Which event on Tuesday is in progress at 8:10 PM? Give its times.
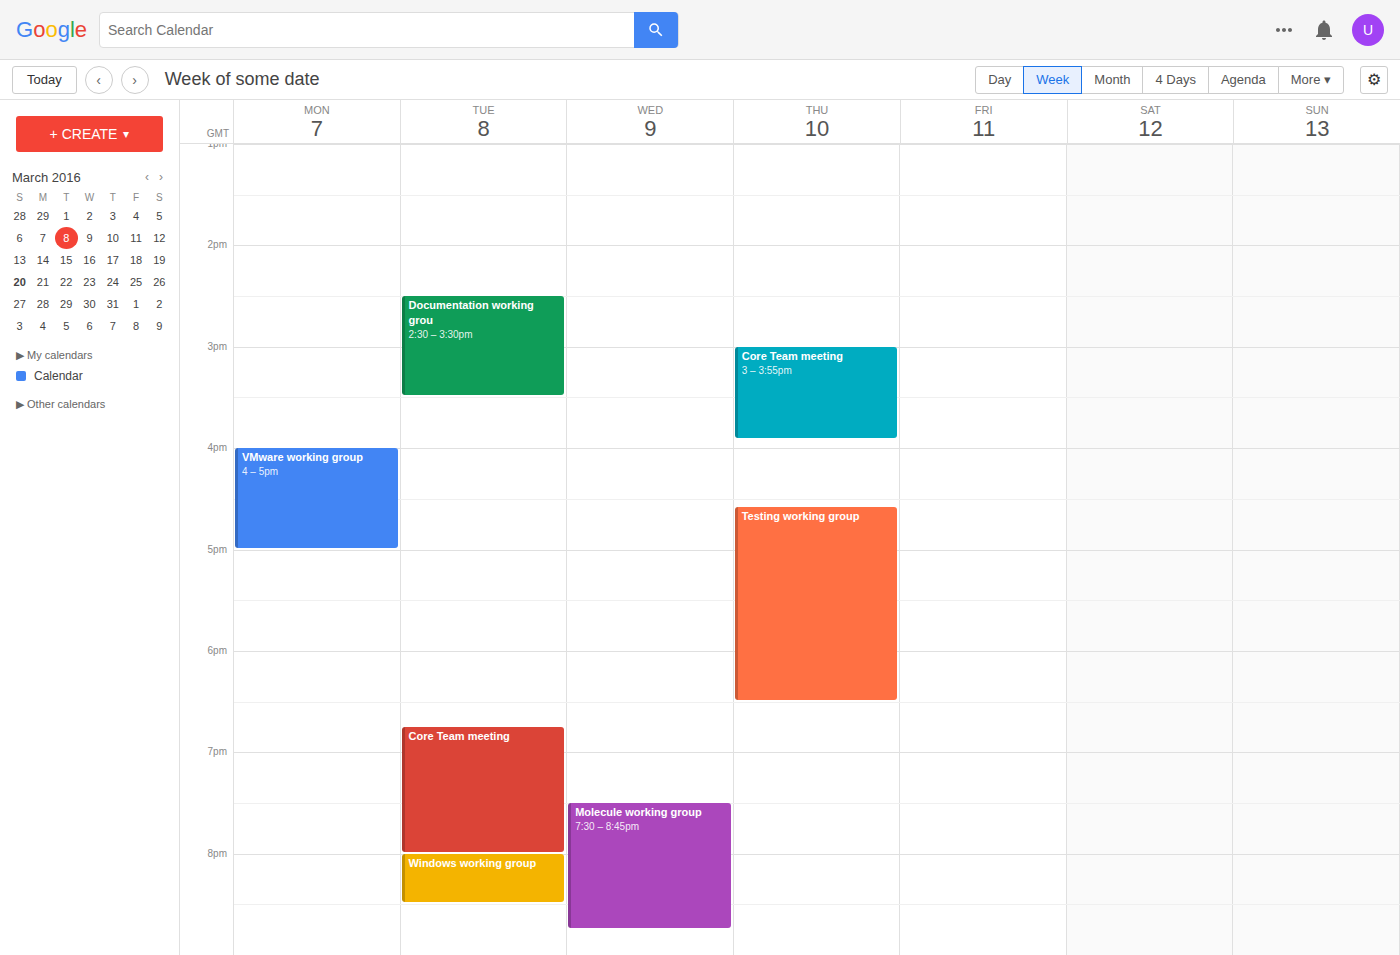
"Windows working group", 8:00 PM to 8:30 PM